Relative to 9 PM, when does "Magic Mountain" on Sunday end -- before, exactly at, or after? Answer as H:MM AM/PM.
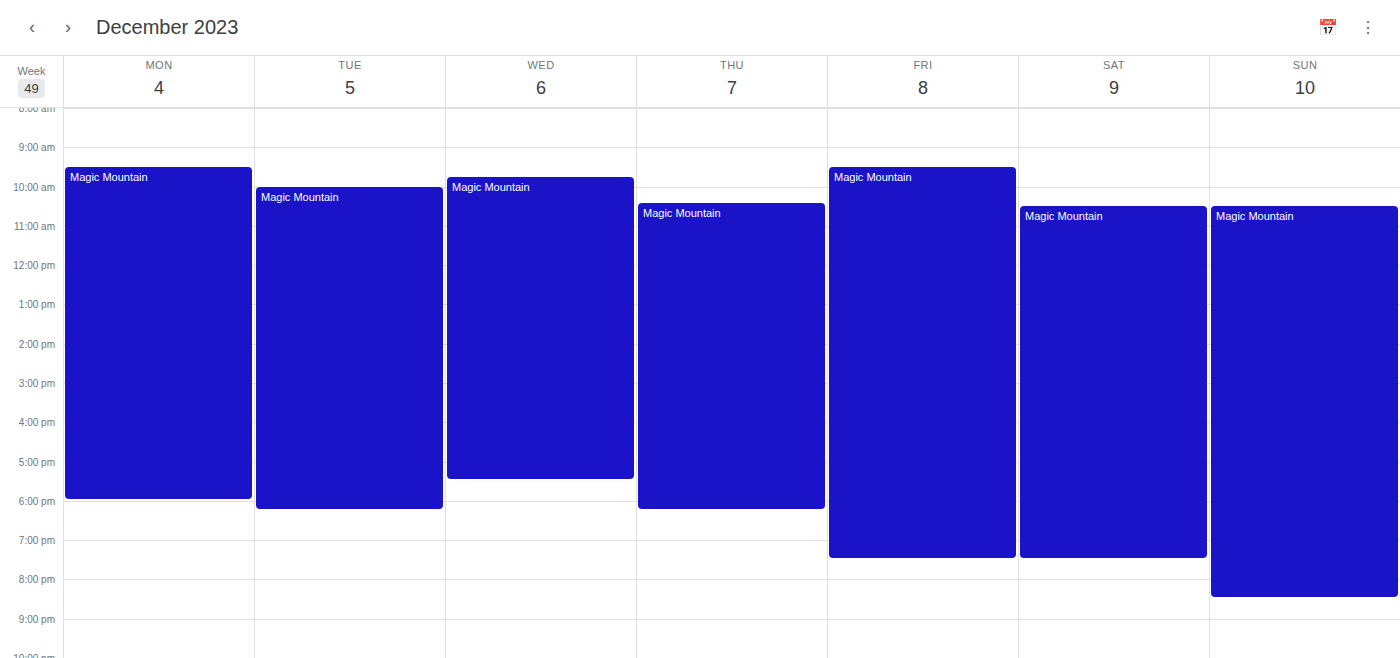
8:30 PM -- before 9 PM, 30 minutes above the 9 PM line.